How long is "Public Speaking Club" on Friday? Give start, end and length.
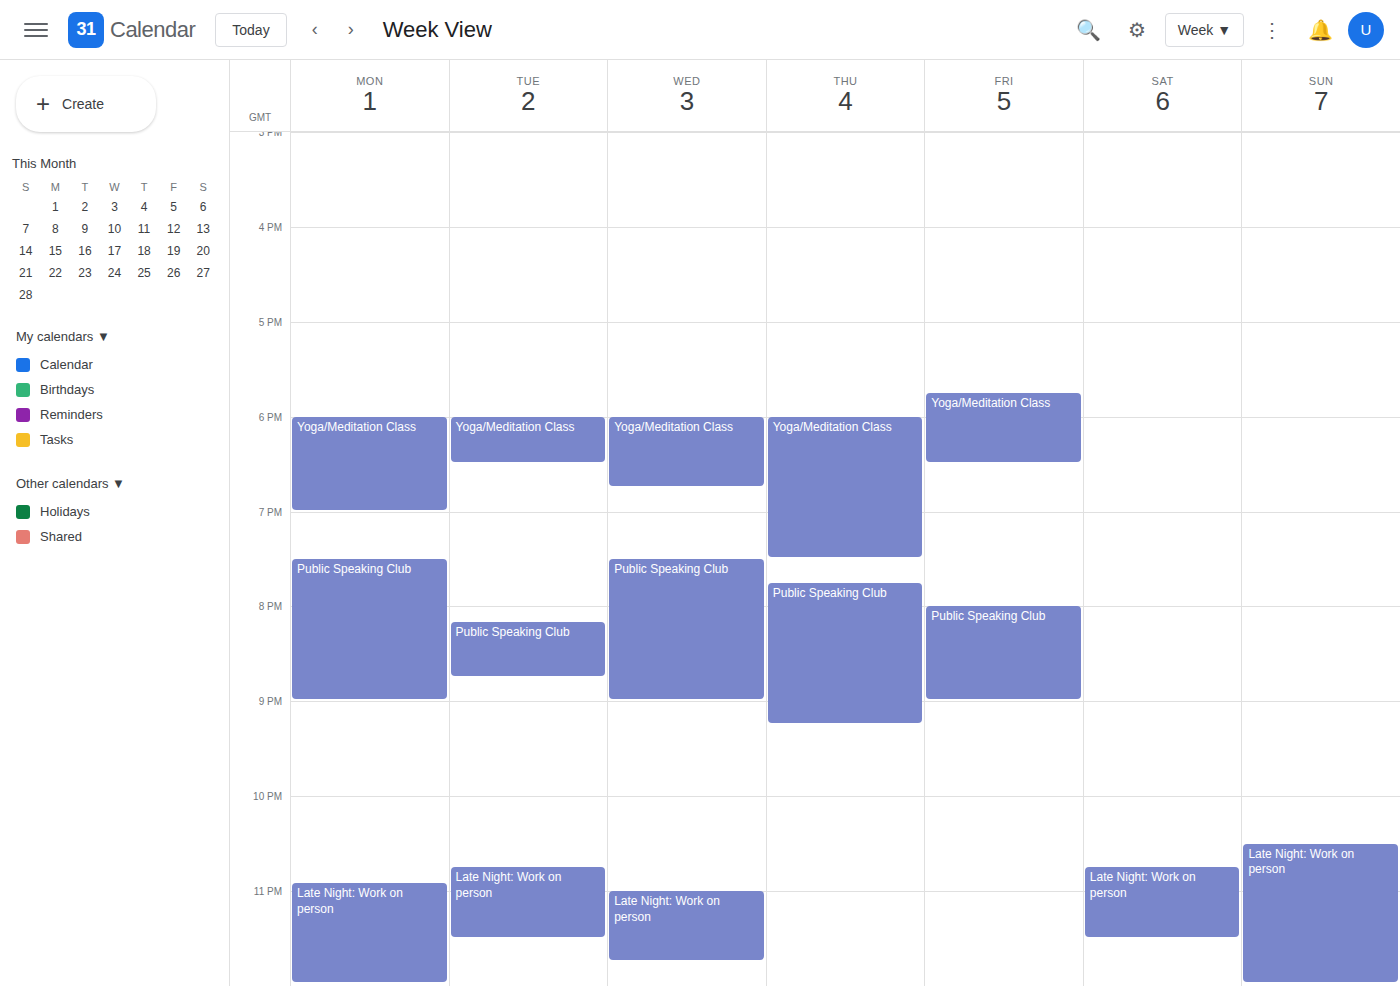
8:00 PM to 9:00 PM, 1 hour